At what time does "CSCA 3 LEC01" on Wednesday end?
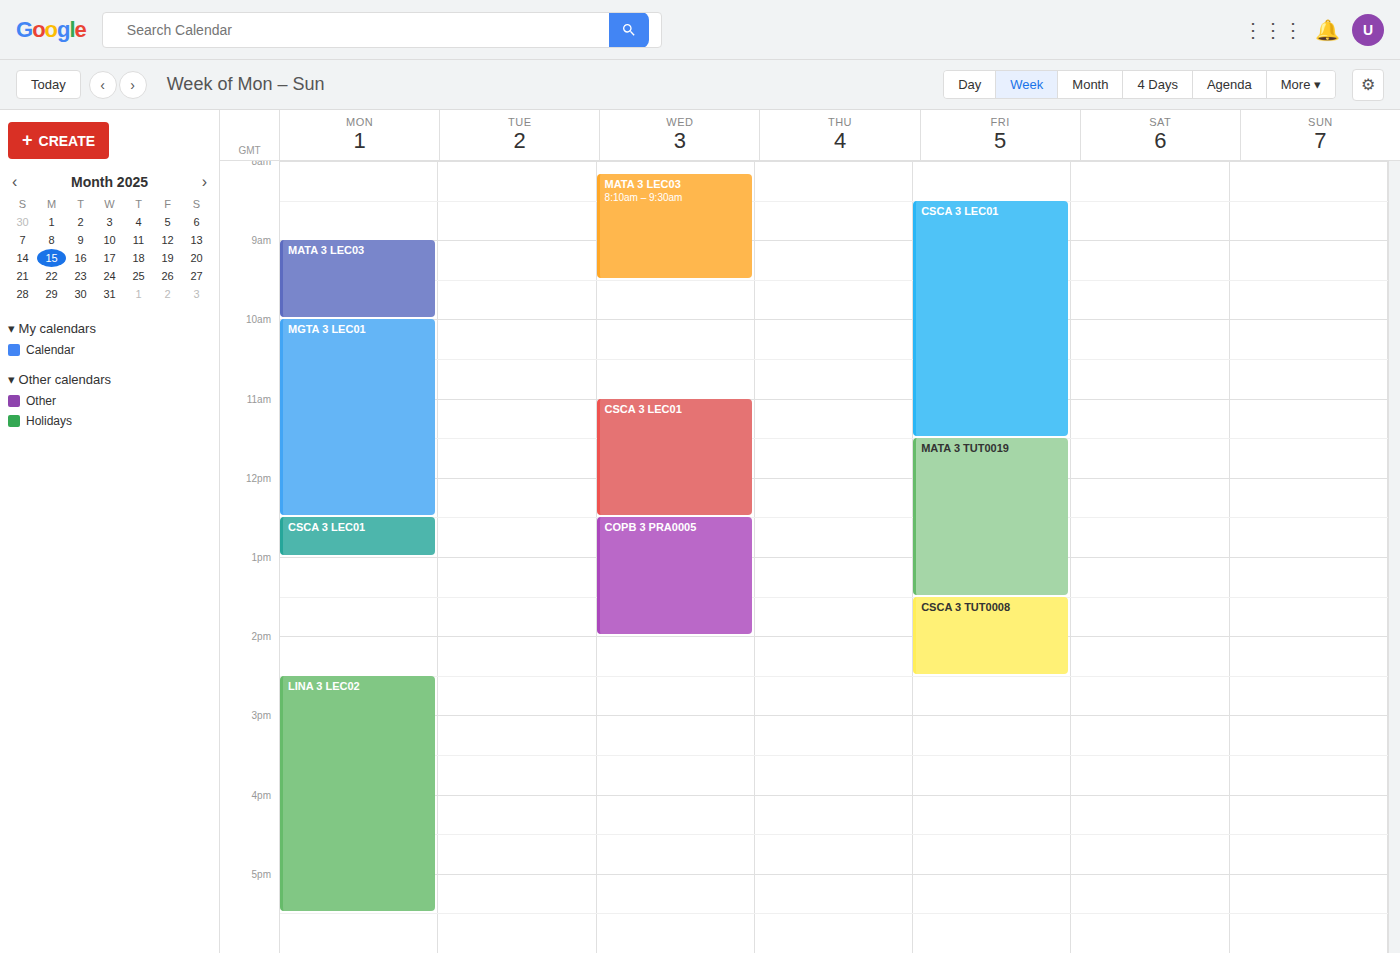
12:30 PM